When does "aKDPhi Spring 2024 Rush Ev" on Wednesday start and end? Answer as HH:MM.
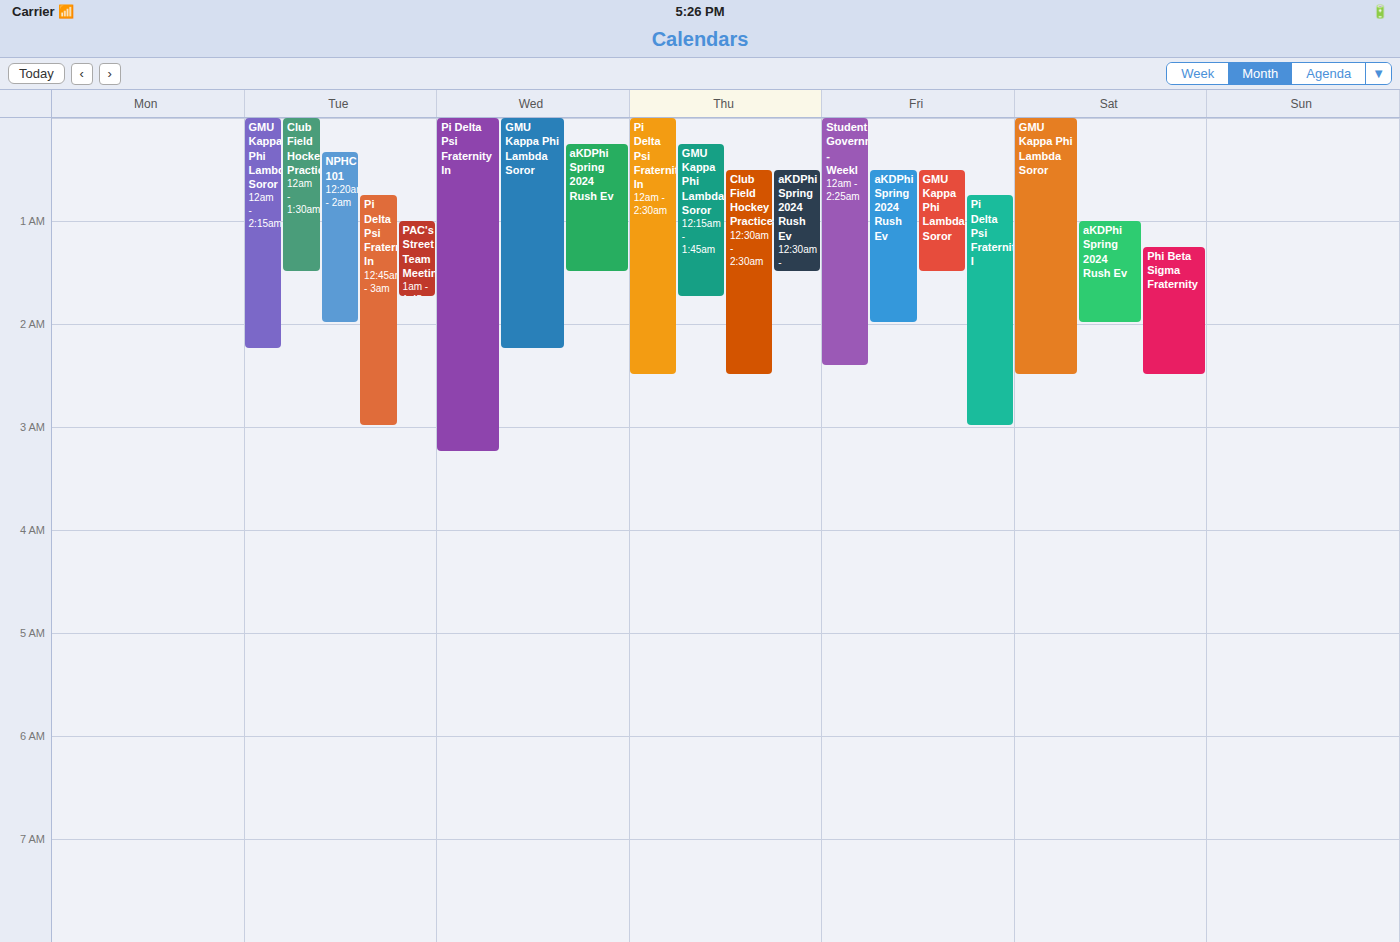
00:15 to 01:30